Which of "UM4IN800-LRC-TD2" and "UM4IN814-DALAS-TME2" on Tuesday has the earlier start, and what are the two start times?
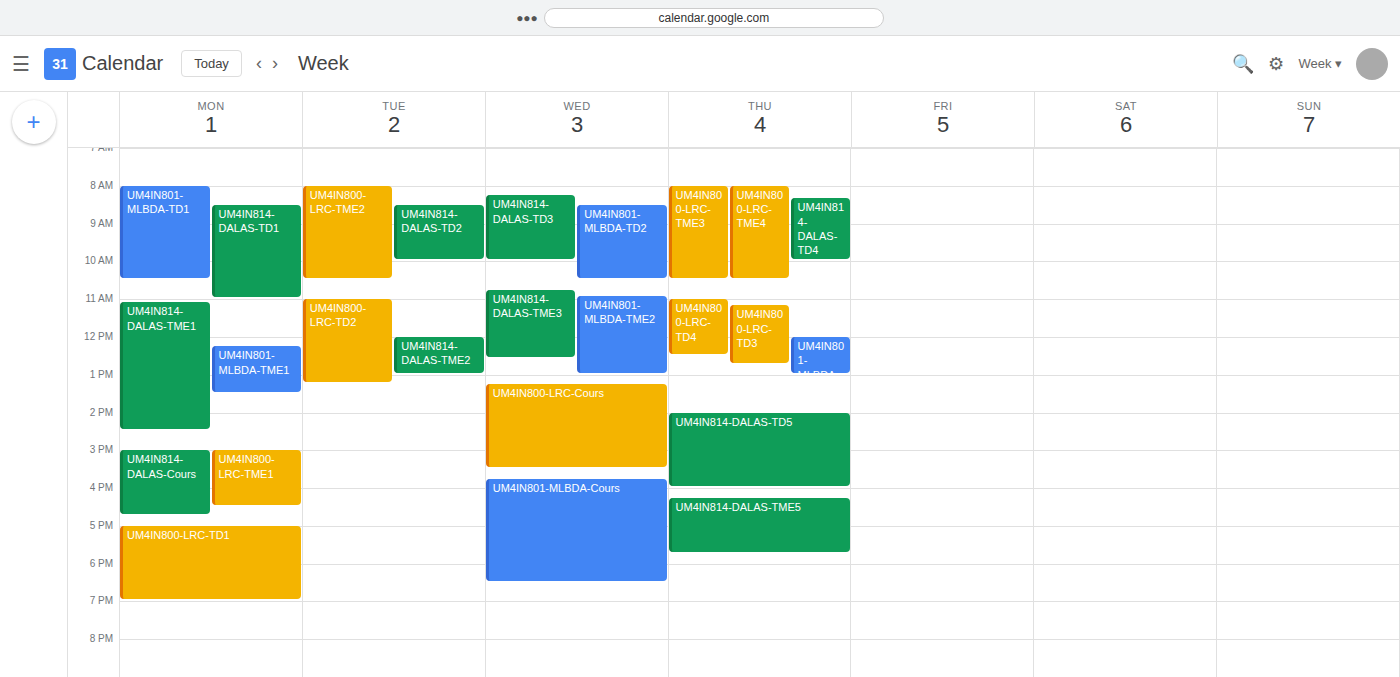
"UM4IN800-LRC-TD2" 11:00; "UM4IN814-DALAS-TME2" 12:00.